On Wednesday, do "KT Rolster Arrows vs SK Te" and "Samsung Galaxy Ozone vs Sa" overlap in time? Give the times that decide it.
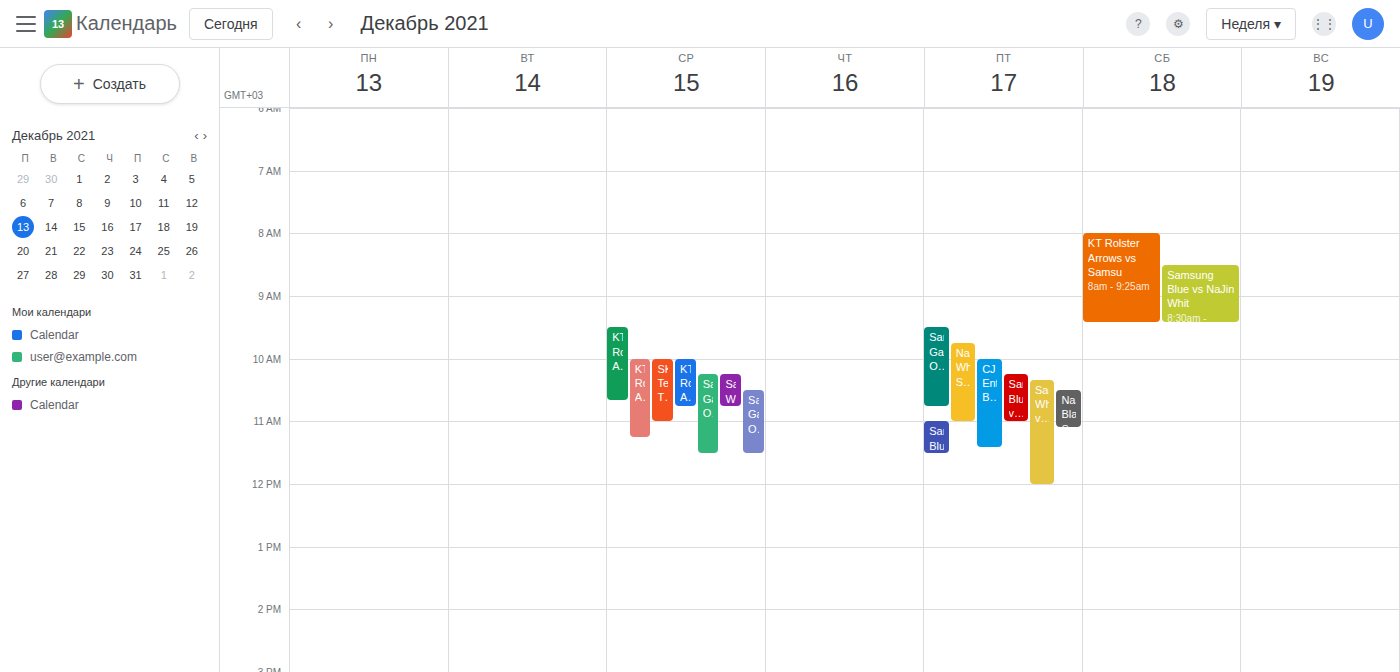
"Samsung Galaxy Ozone vs Sa" starts at 10:15 AM, before "KT Rolster Arrows vs SK Te" ends at 11:15 AM -- they overlap.